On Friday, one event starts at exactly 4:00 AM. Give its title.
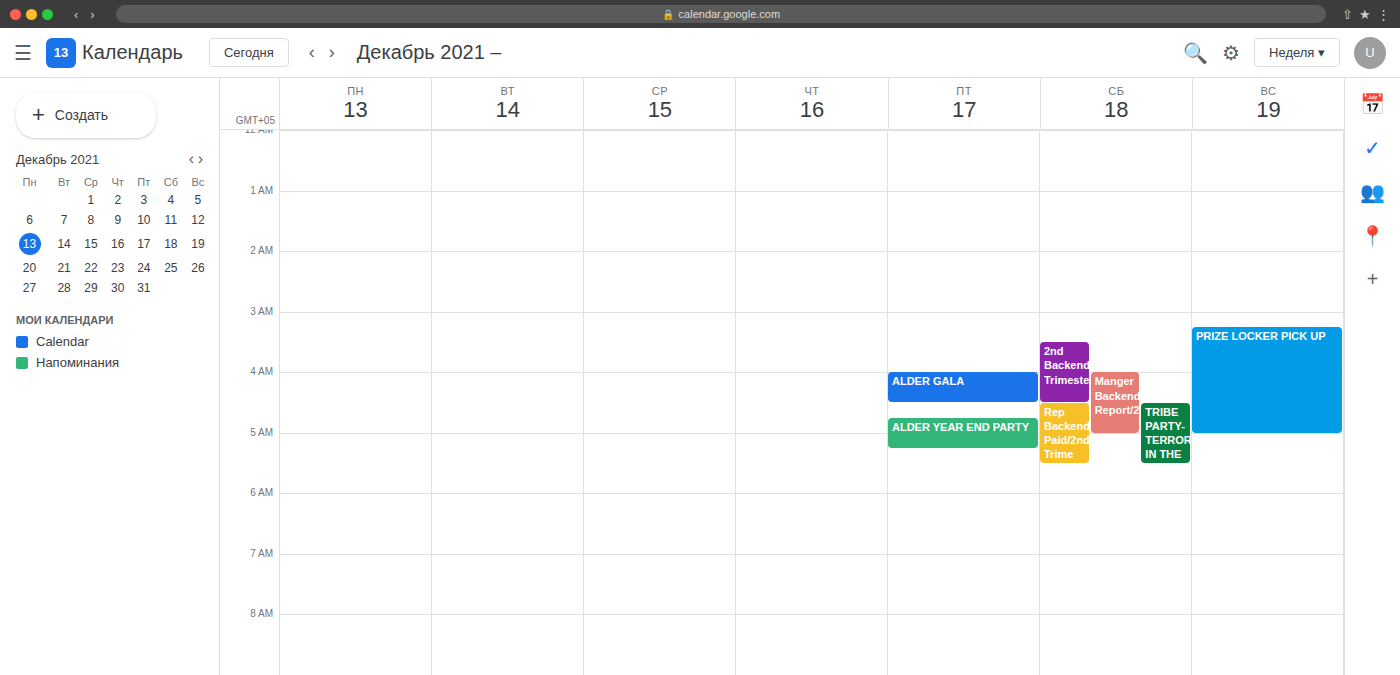
"ALDER GALA"